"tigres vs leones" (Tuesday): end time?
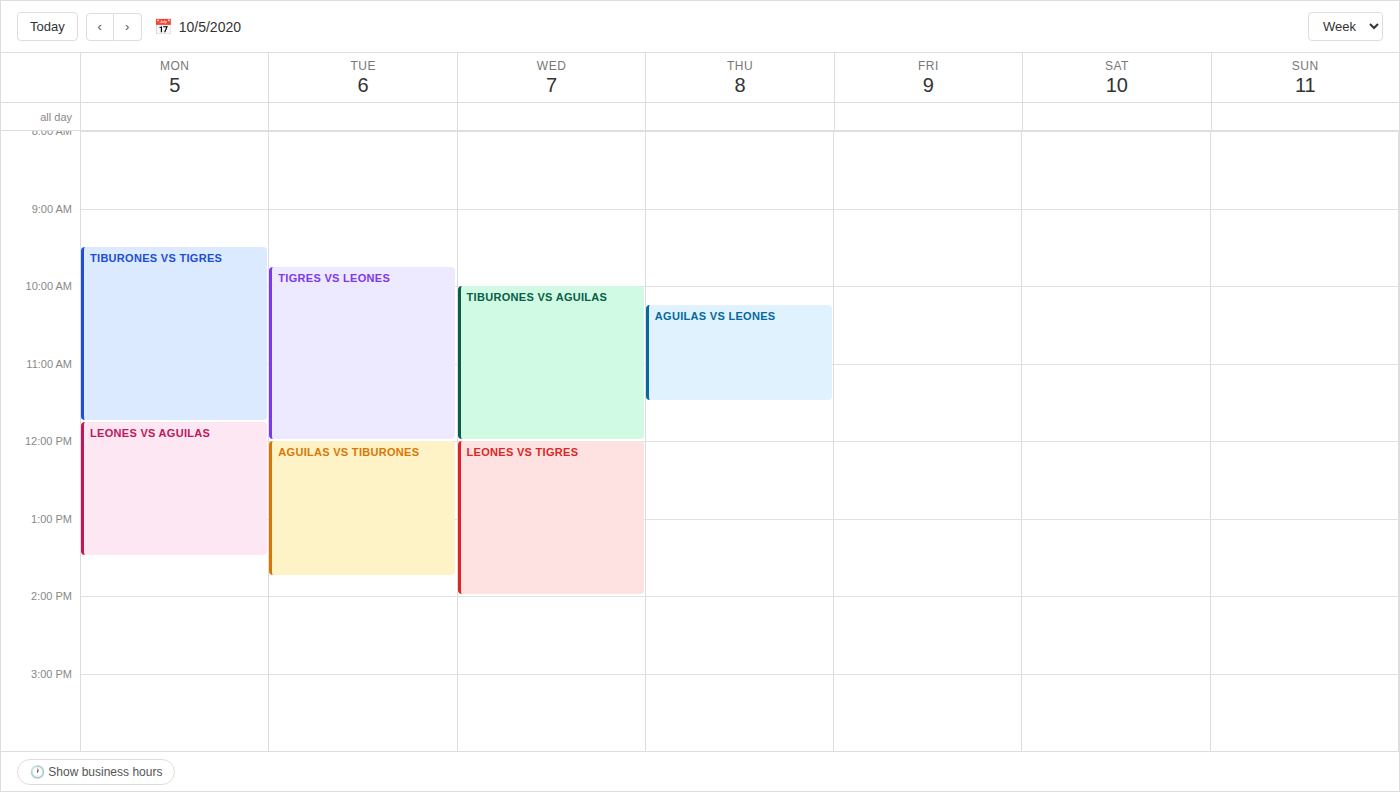
12:00